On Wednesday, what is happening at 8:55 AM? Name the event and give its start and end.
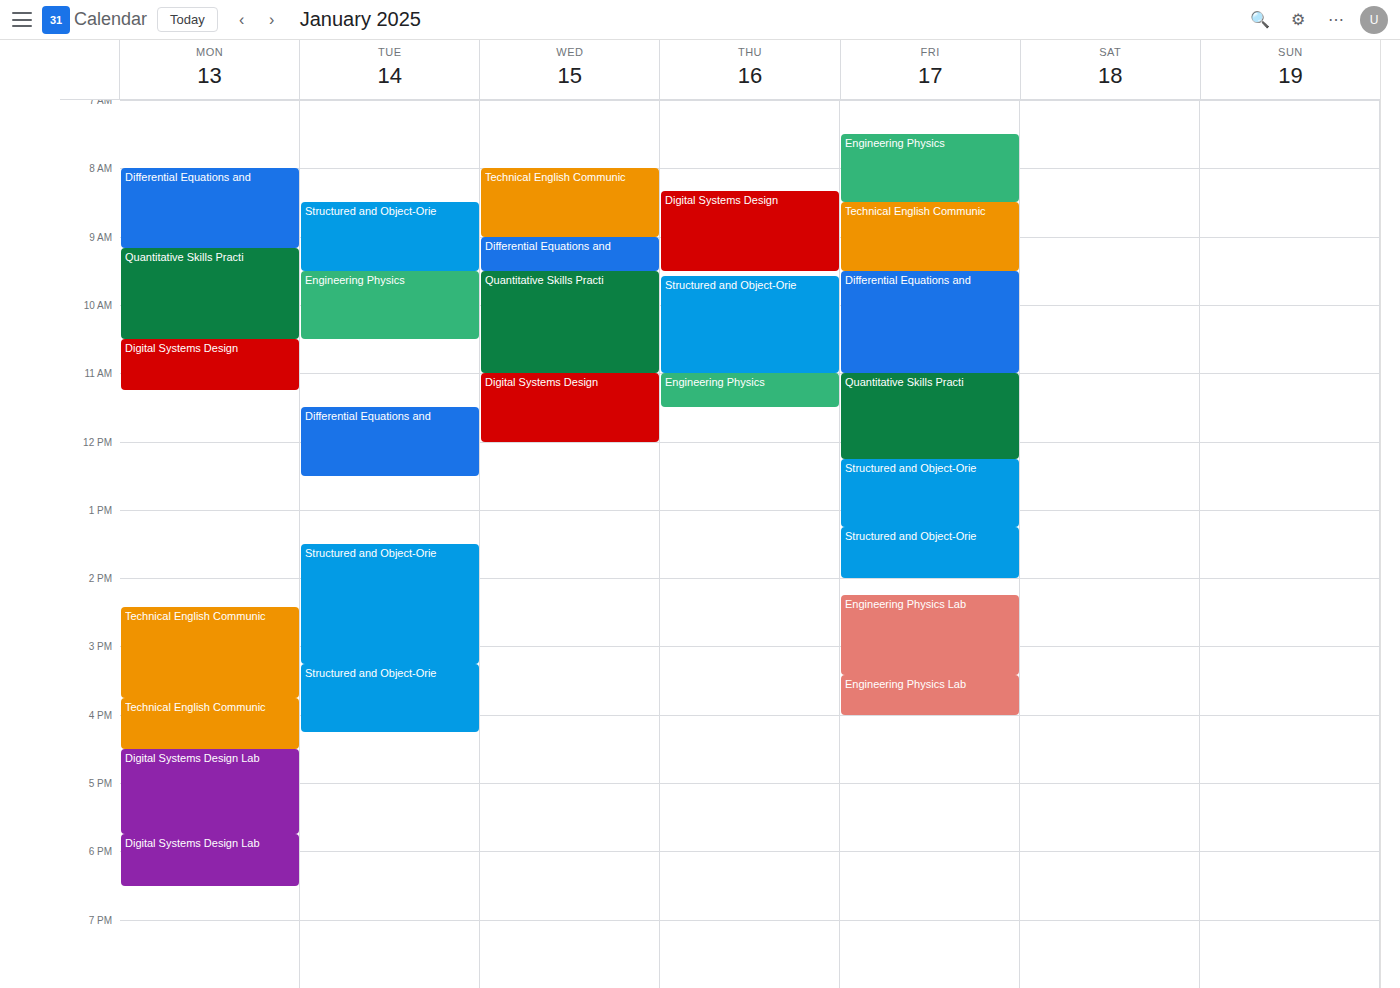
"Technical English Communic", 8:00 AM to 9:00 AM